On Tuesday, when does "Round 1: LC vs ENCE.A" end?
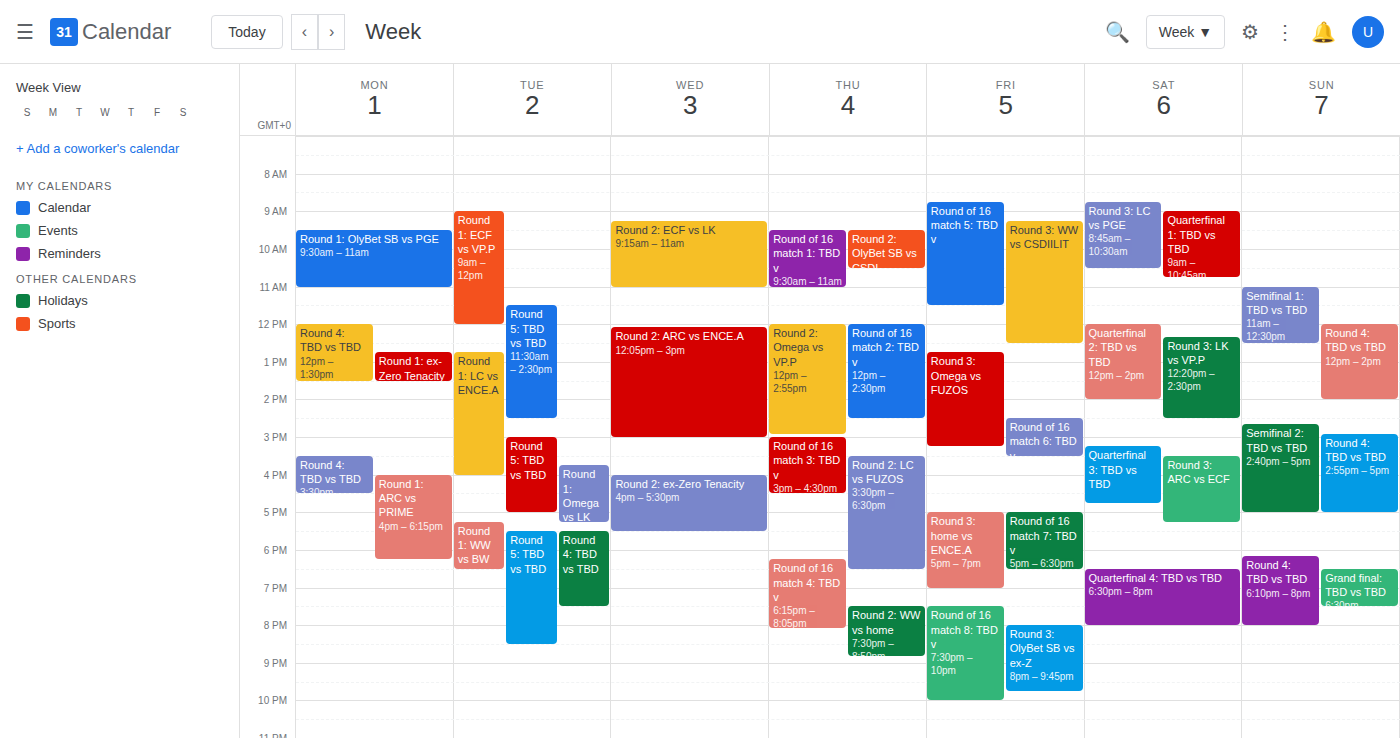
4:00 PM